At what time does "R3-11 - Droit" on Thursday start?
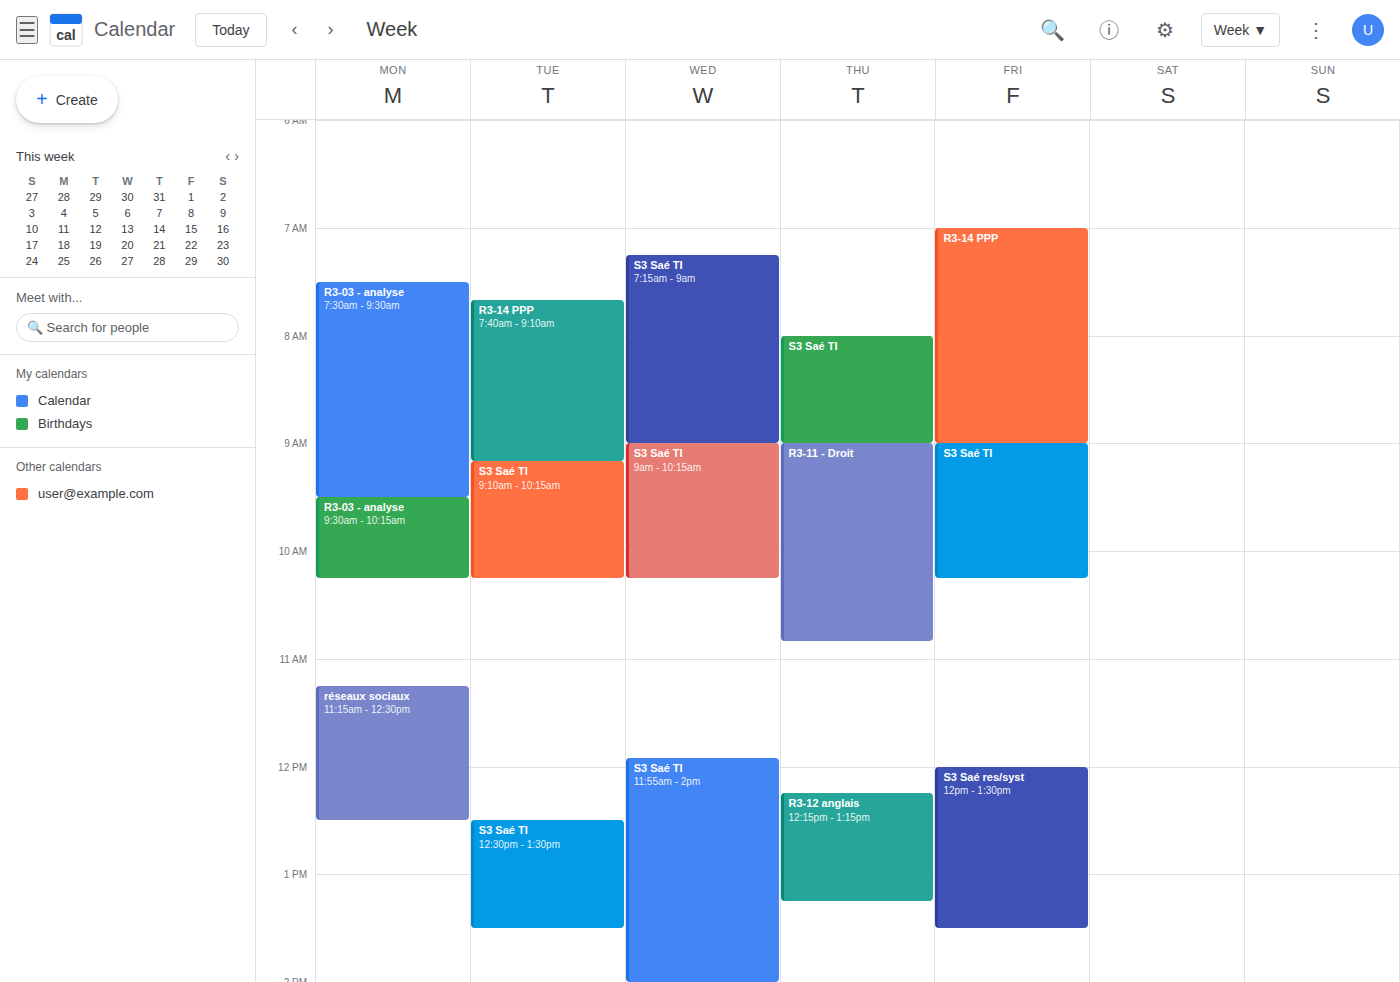
9:00 AM